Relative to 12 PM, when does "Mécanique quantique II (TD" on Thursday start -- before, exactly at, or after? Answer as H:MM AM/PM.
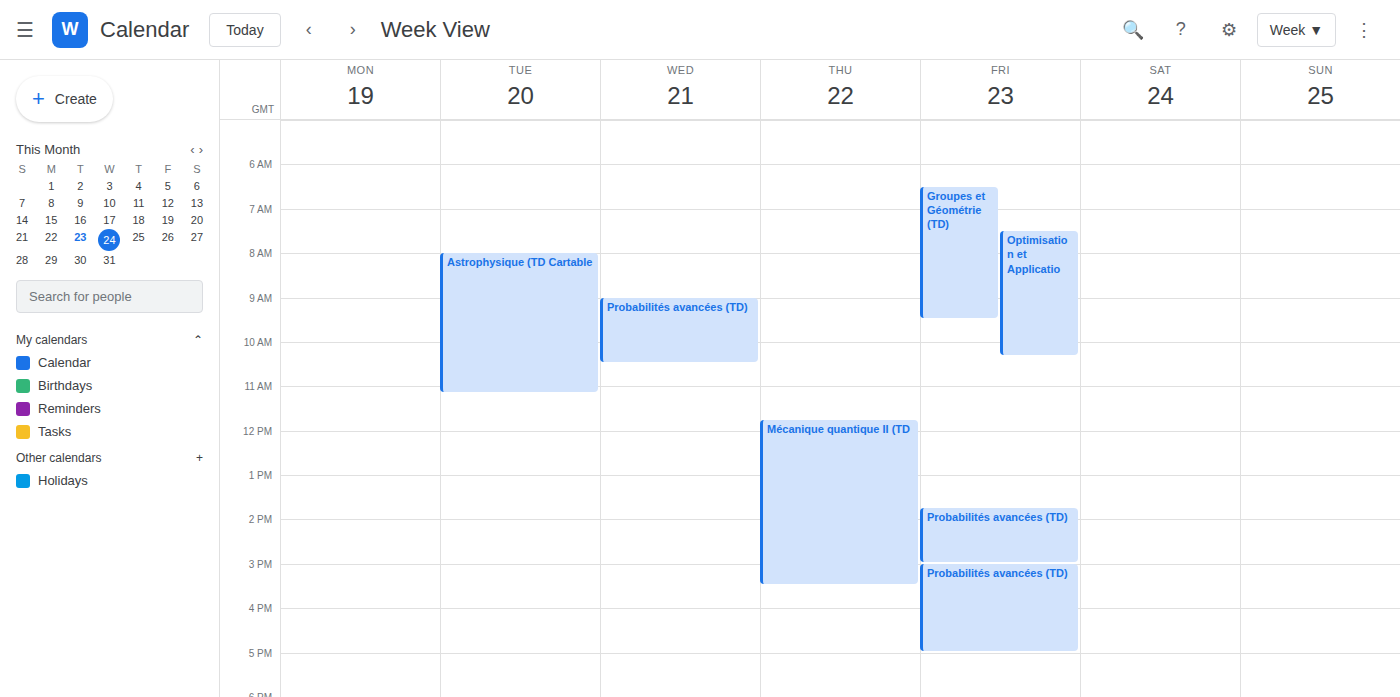
11:45 AM -- before 12 PM, 15 minutes above the 12 PM line.